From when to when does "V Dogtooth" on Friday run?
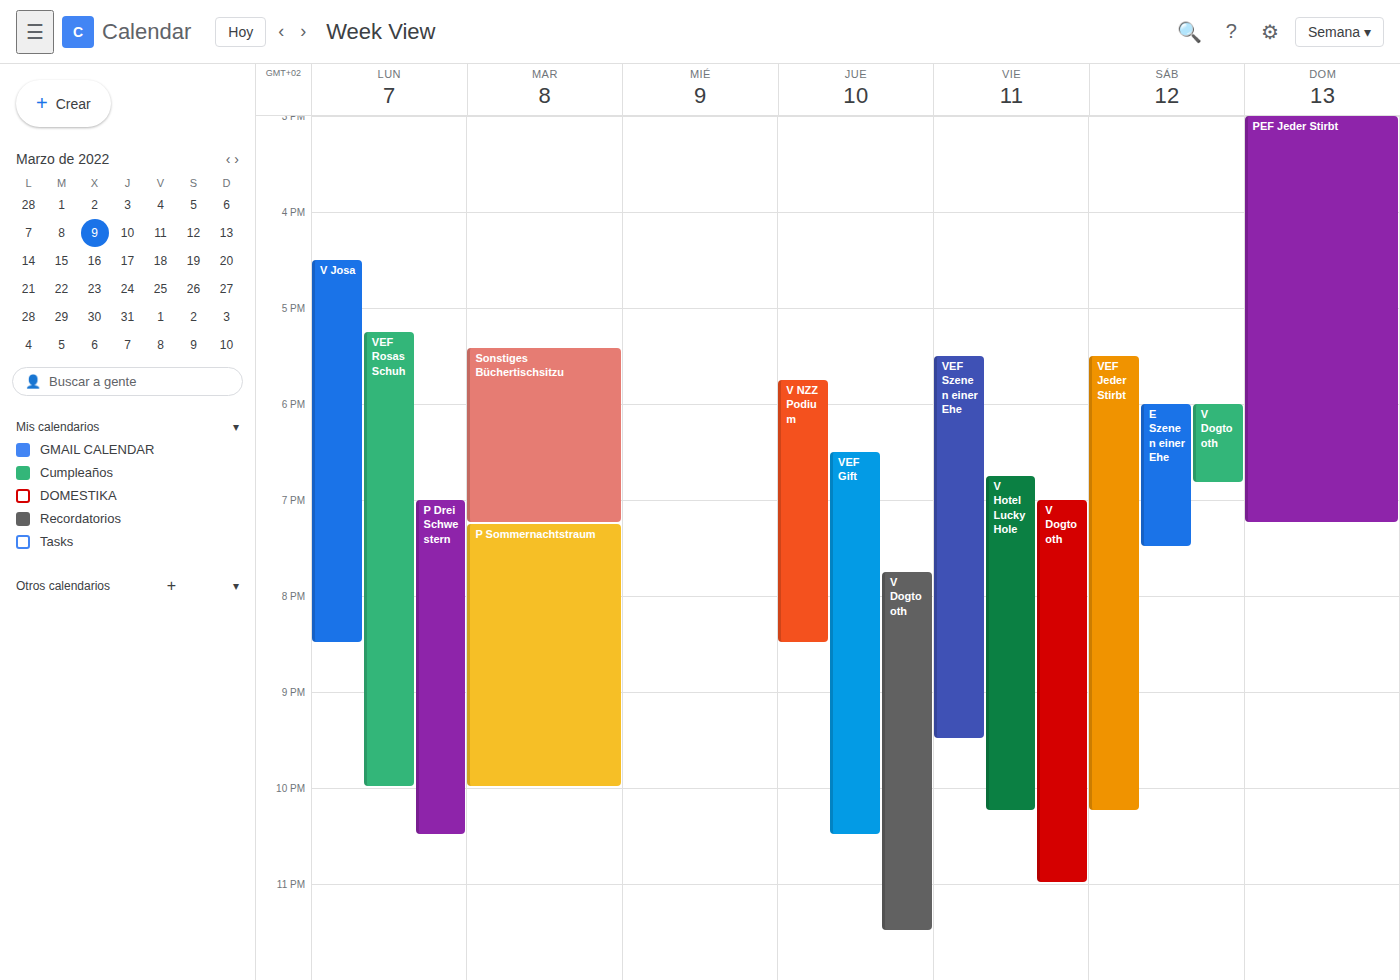
7:00 PM to 11:00 PM